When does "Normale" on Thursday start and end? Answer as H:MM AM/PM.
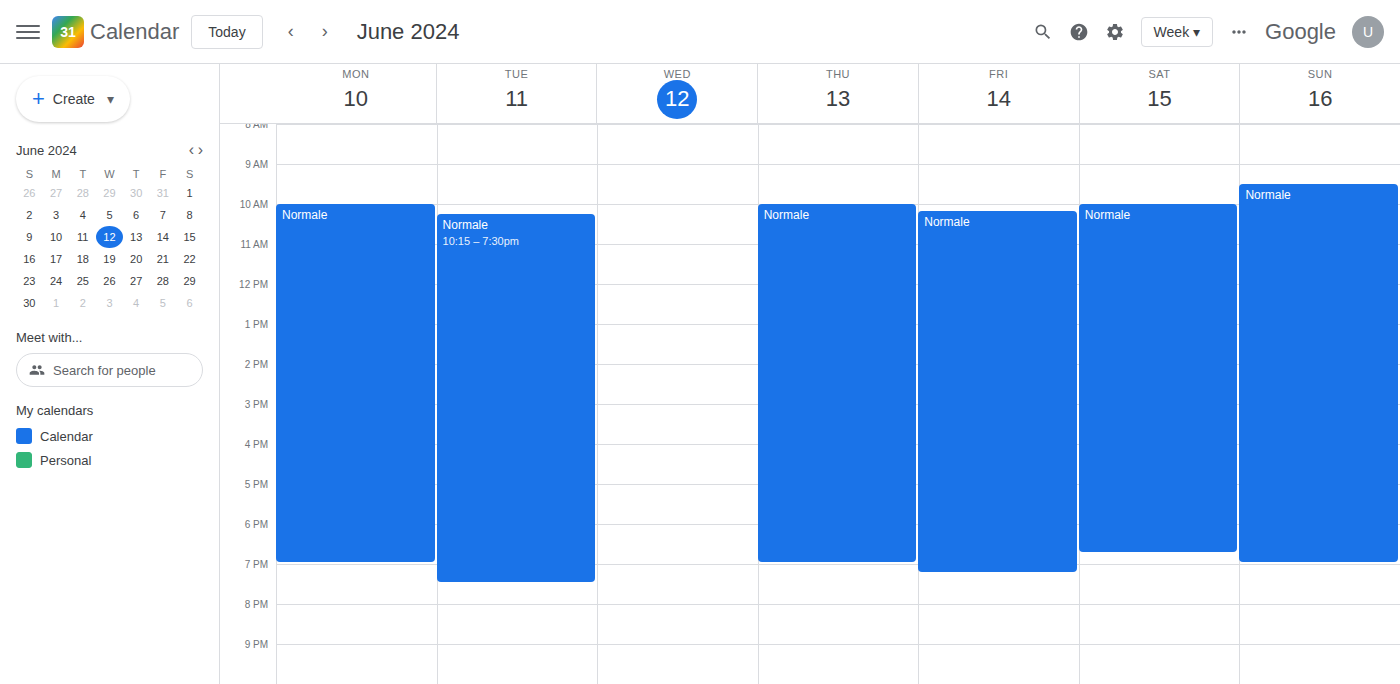
10:00 AM to 7:00 PM